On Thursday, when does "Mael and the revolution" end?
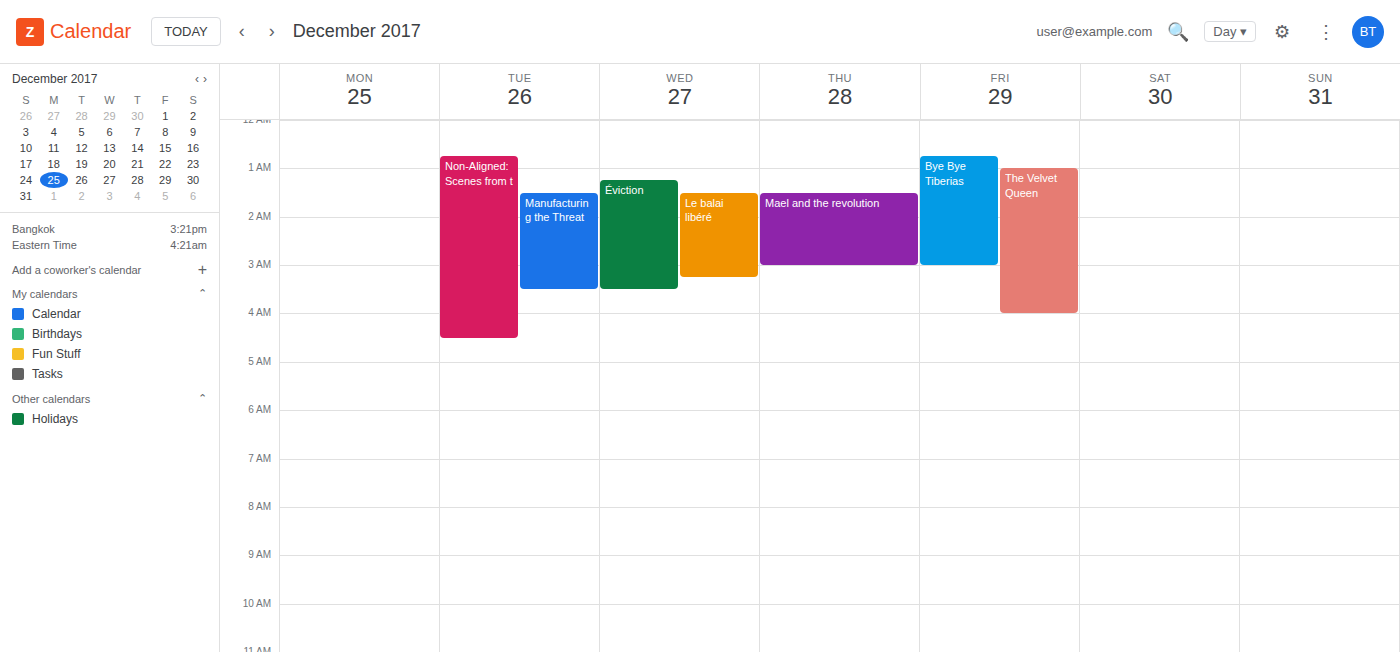
3:00 AM